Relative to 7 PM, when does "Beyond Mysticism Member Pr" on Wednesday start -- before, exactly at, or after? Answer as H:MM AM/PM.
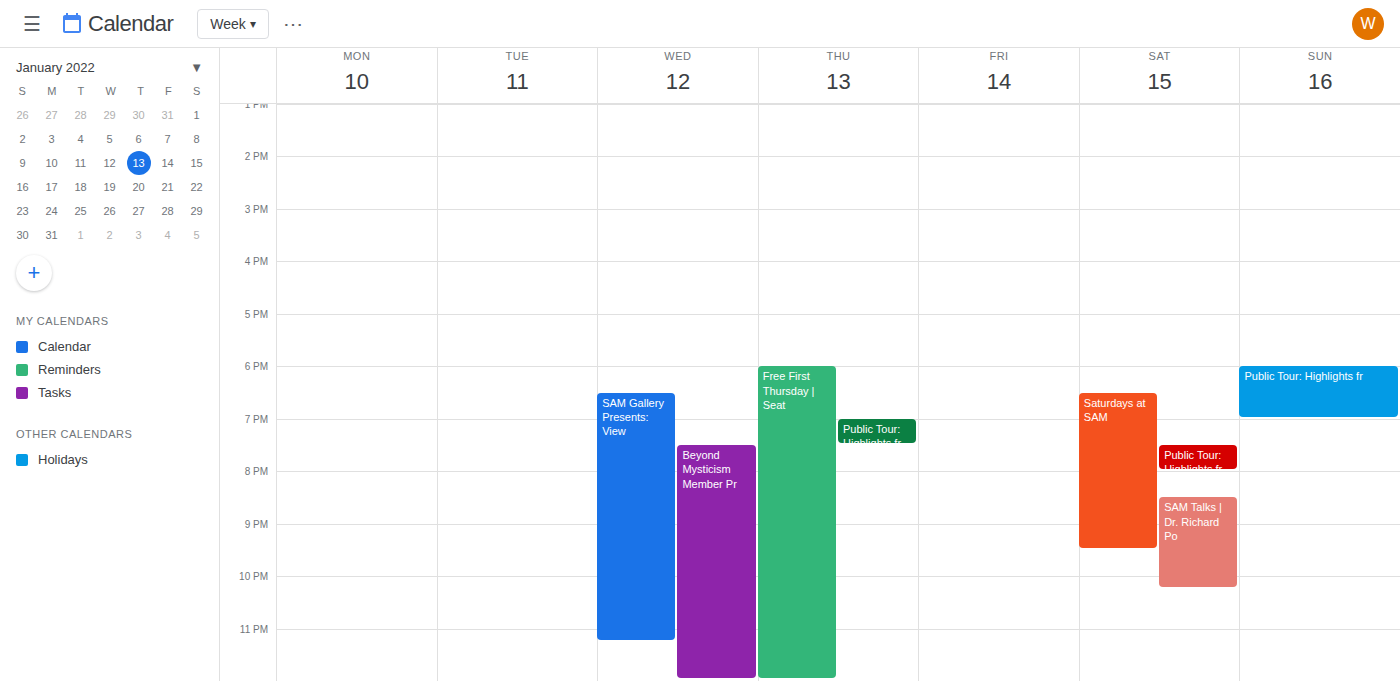
7:30 PM -- after 7 PM, 30 minutes below the 7 PM line.